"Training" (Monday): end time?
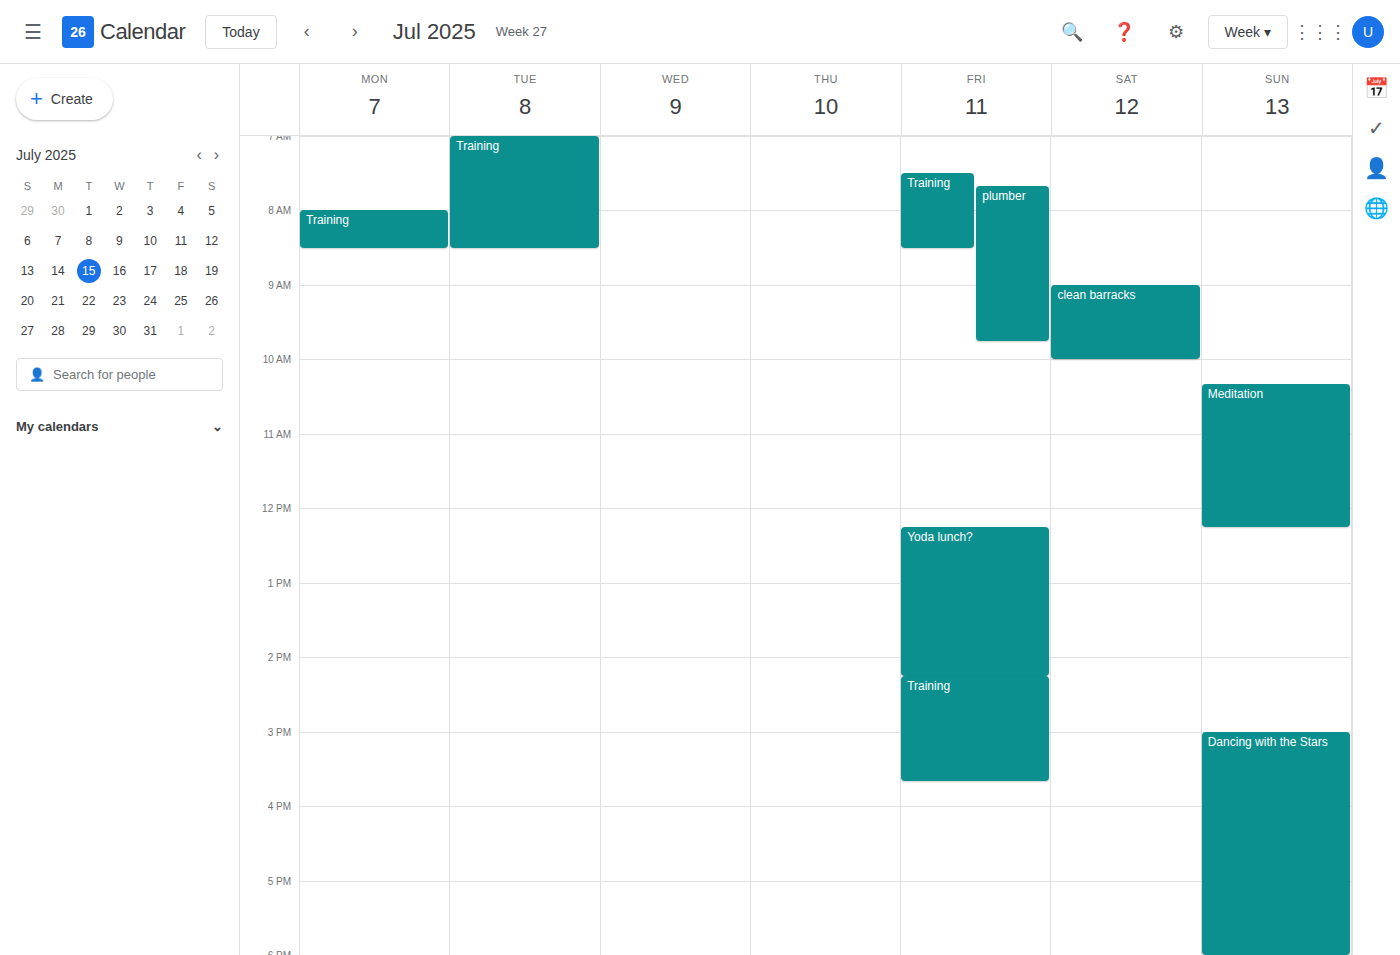
8:30 AM